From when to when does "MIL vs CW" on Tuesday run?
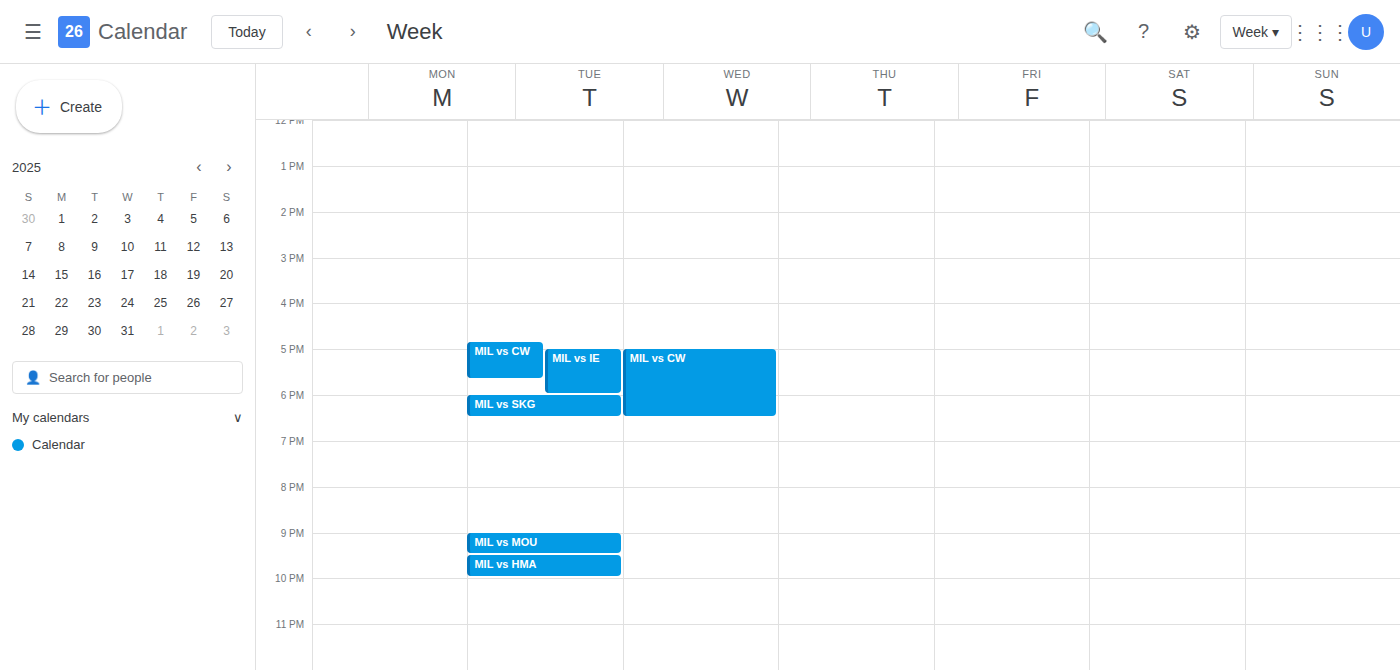
4:50 PM to 5:40 PM